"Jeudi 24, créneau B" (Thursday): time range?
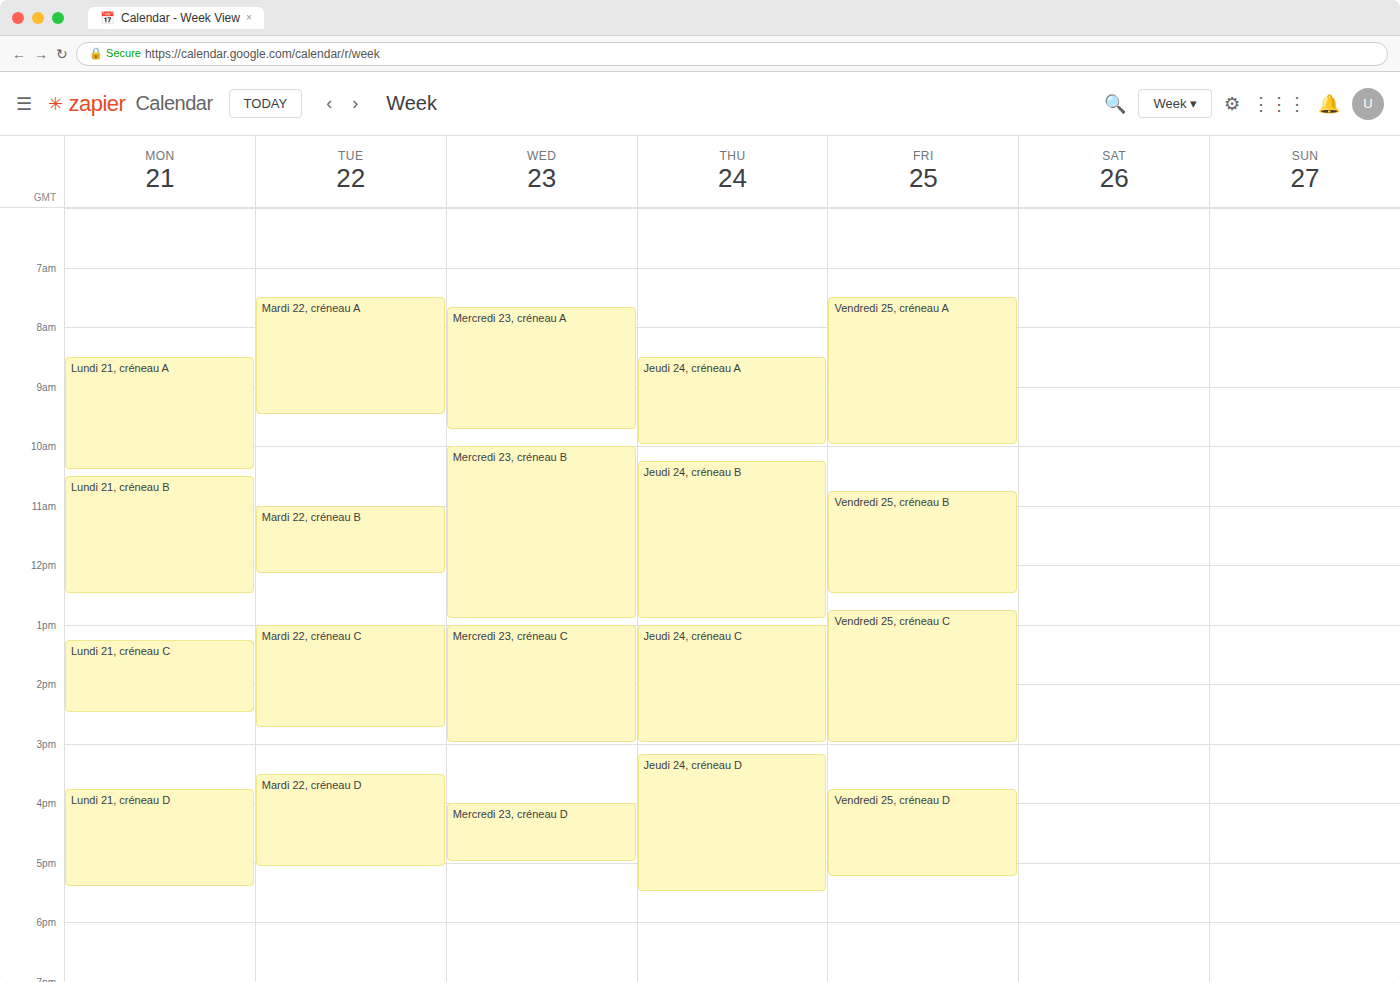
10:15 to 12:55